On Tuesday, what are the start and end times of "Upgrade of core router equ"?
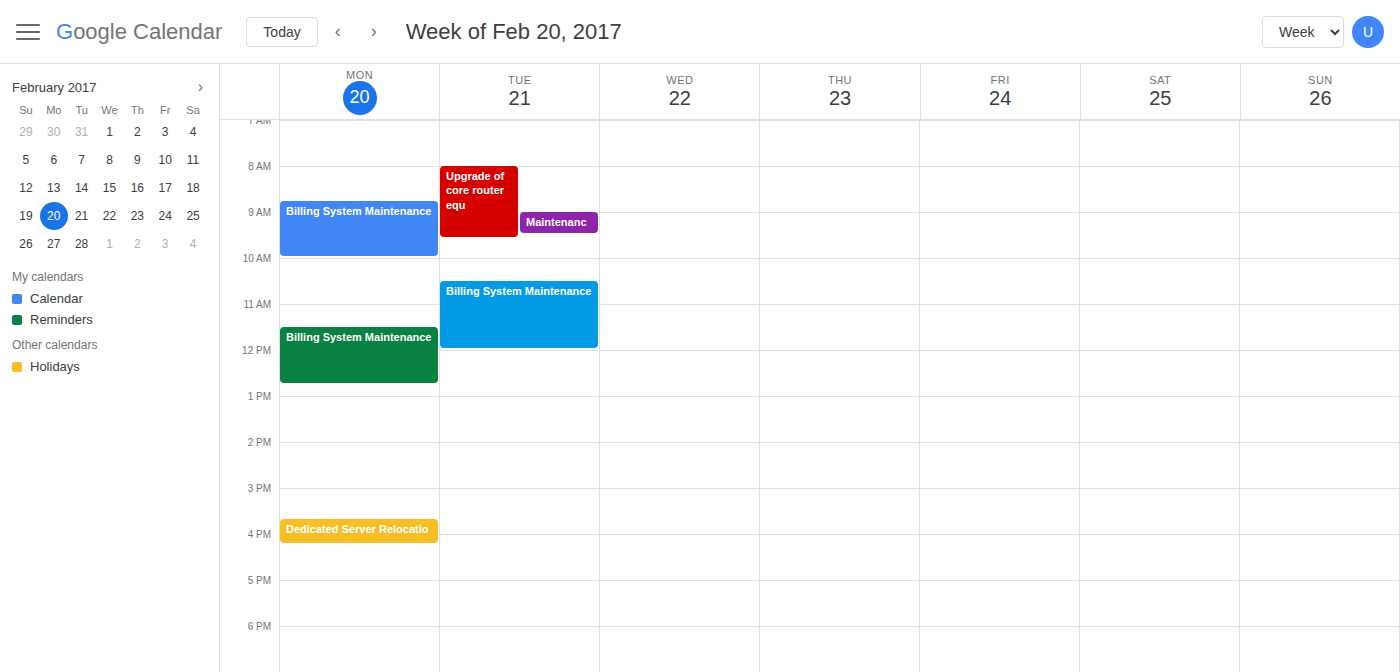
8:00 AM to 9:35 AM